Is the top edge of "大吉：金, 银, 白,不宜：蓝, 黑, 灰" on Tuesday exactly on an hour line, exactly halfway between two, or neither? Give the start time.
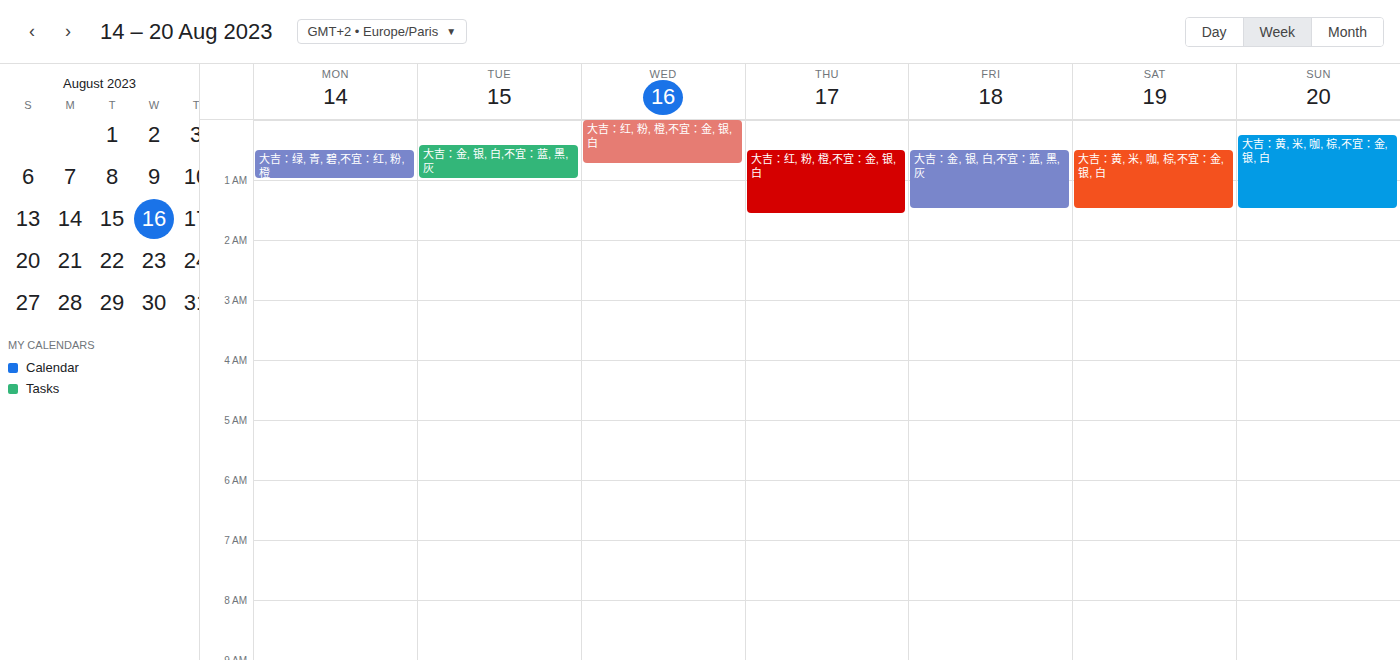
00:25 -- neither: 25 minutes below the 00:00 line and 35 minutes above the 01:00 line.